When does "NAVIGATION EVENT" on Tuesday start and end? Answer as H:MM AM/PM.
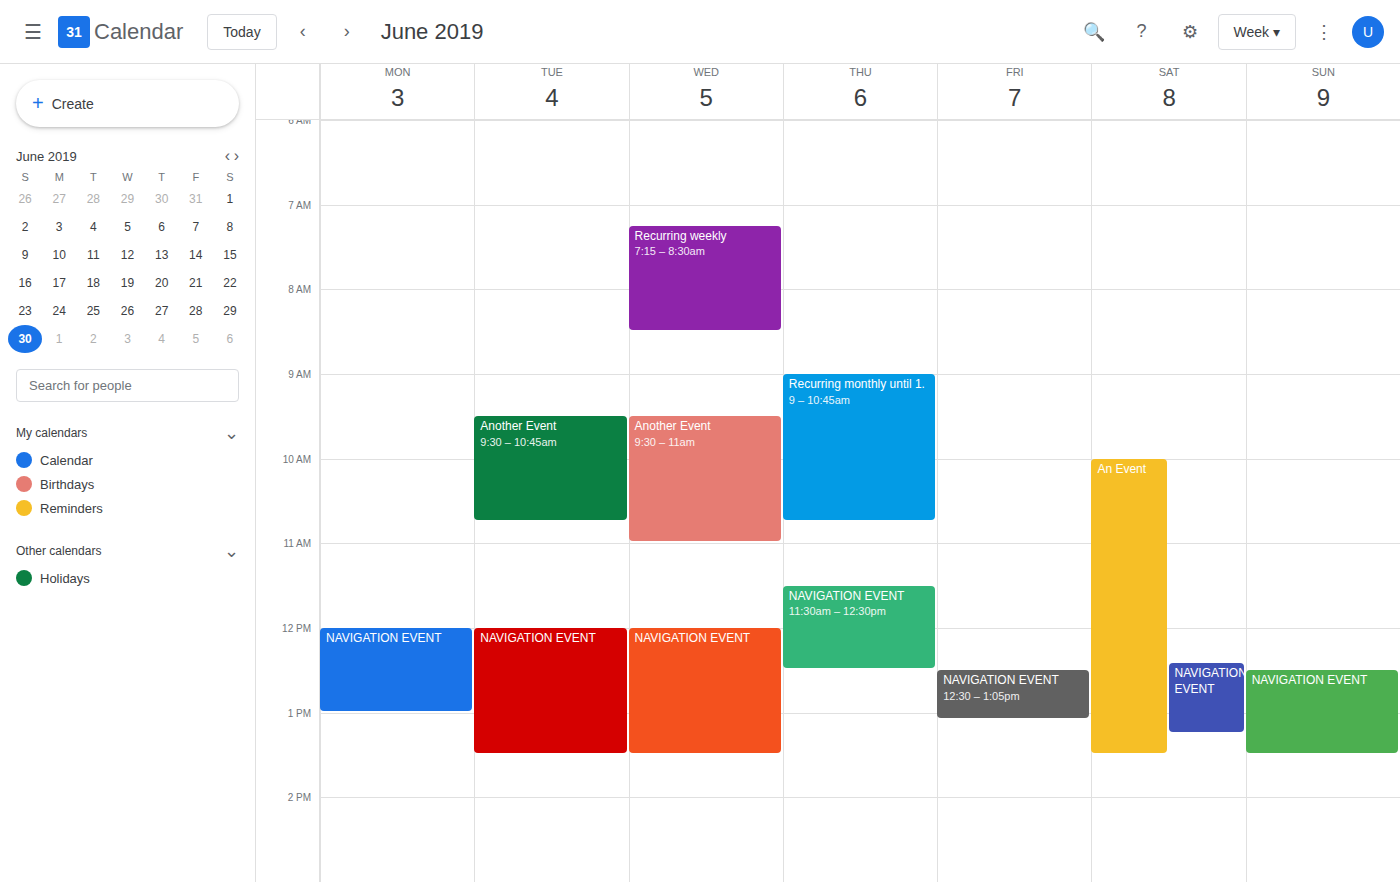
12:00 PM to 1:30 PM